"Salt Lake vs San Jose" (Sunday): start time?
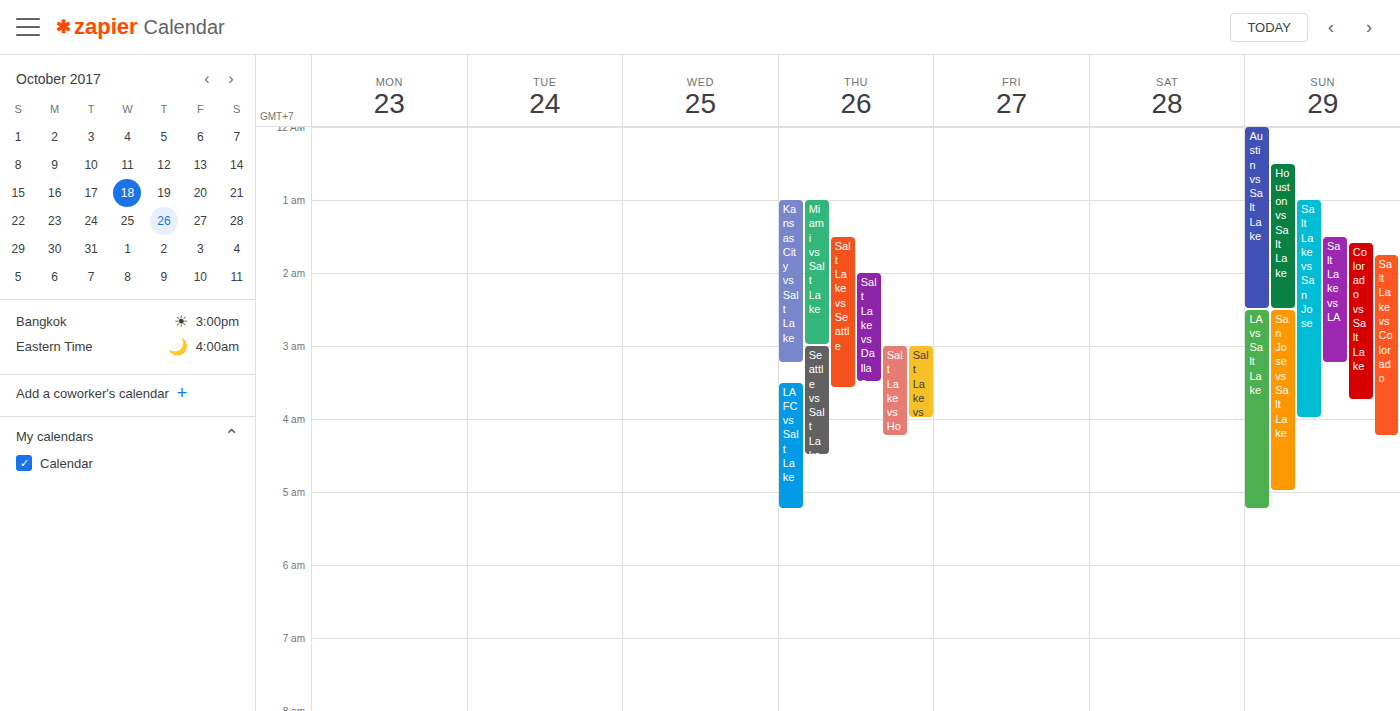
1:00 AM